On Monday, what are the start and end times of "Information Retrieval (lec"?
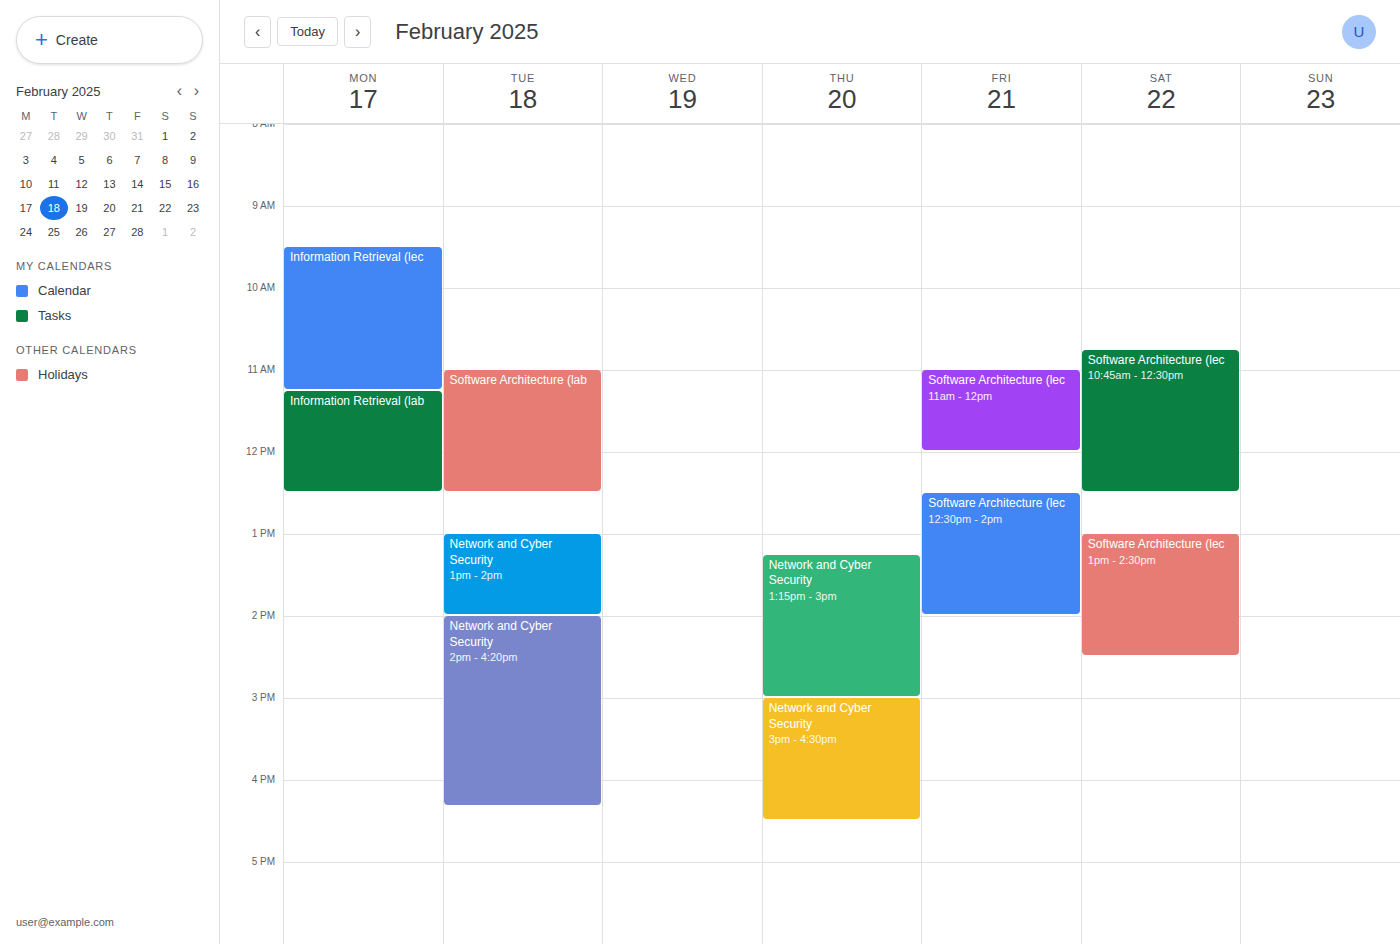
9:30 AM to 11:15 AM